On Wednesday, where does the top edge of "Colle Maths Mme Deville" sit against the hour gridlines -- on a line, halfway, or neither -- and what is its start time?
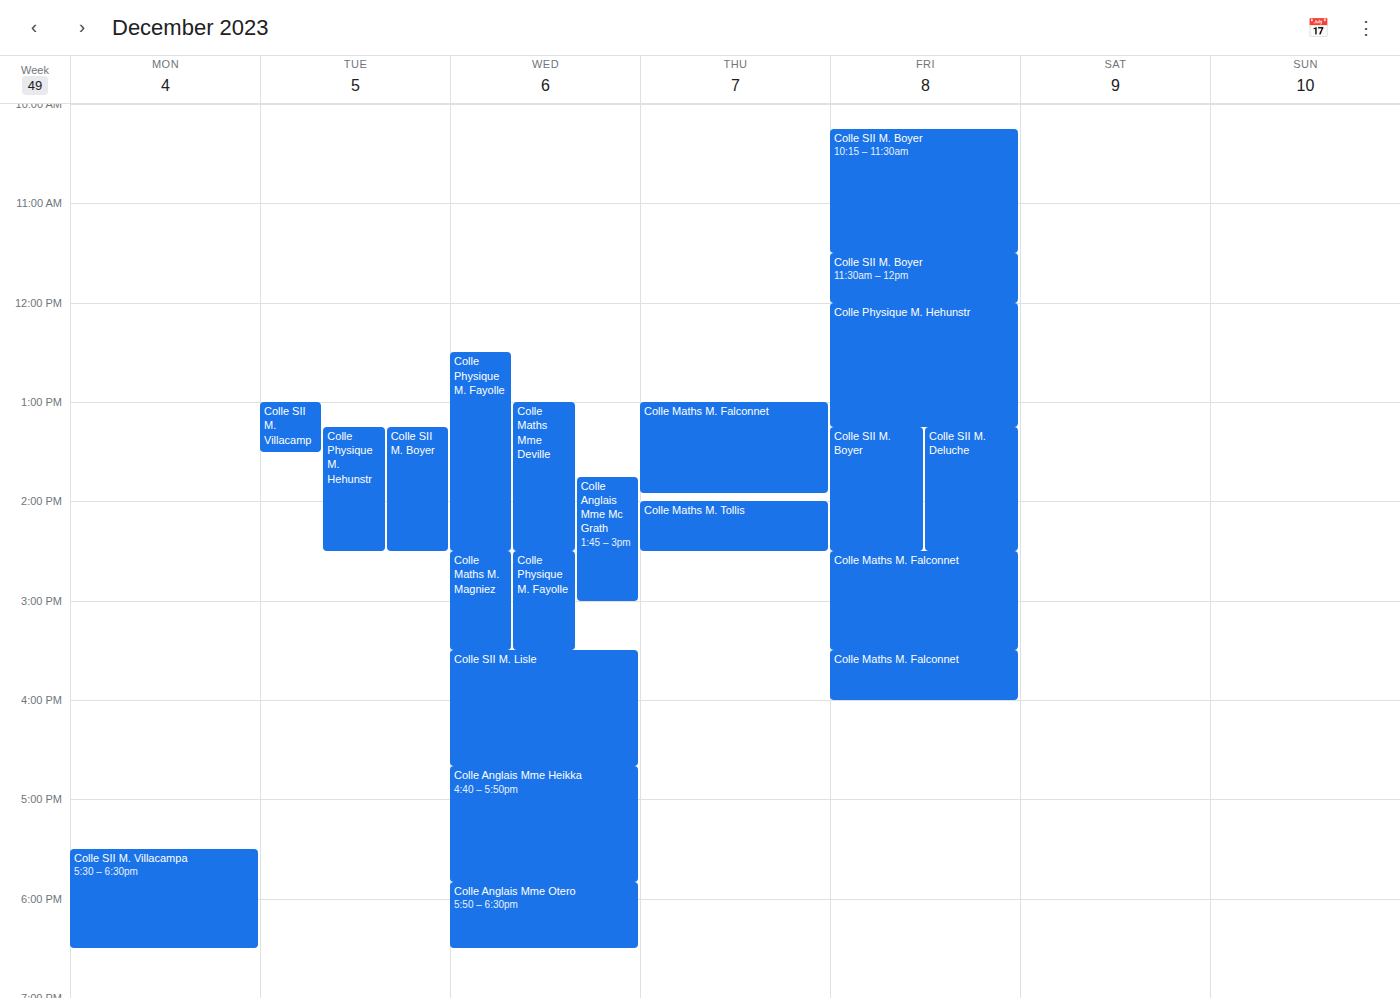
1:00 PM -- exactly on the 1 PM line.